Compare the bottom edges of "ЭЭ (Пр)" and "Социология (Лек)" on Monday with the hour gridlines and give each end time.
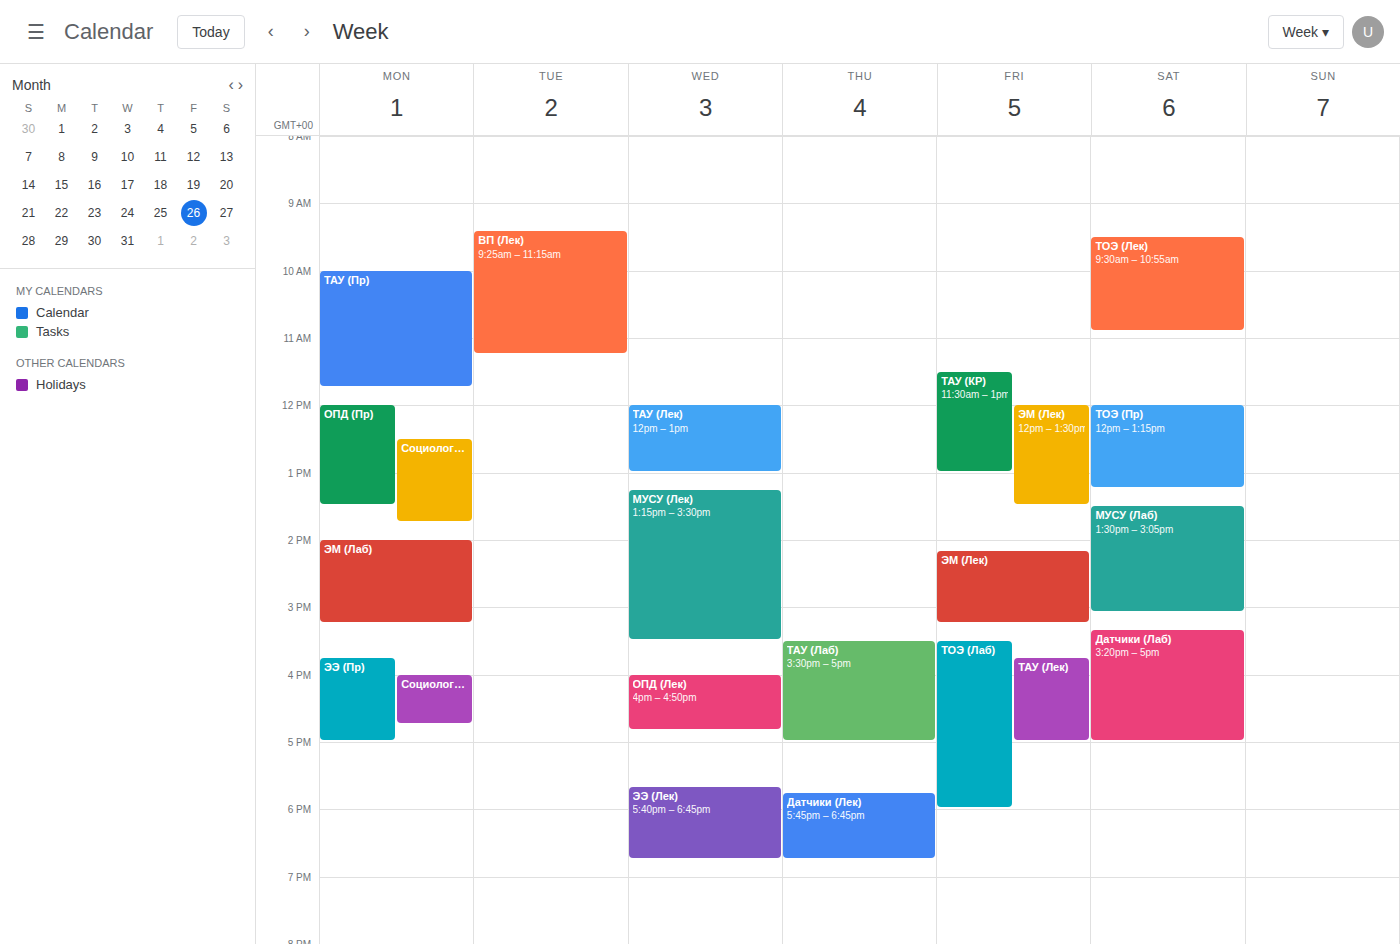
"ЭЭ (Пр)": 5:00 PM, exactly on the 5 PM line. "Социология (Лек)": 4:45 PM, neither: three quarters of the way from the 4 PM line to the 5 PM line.